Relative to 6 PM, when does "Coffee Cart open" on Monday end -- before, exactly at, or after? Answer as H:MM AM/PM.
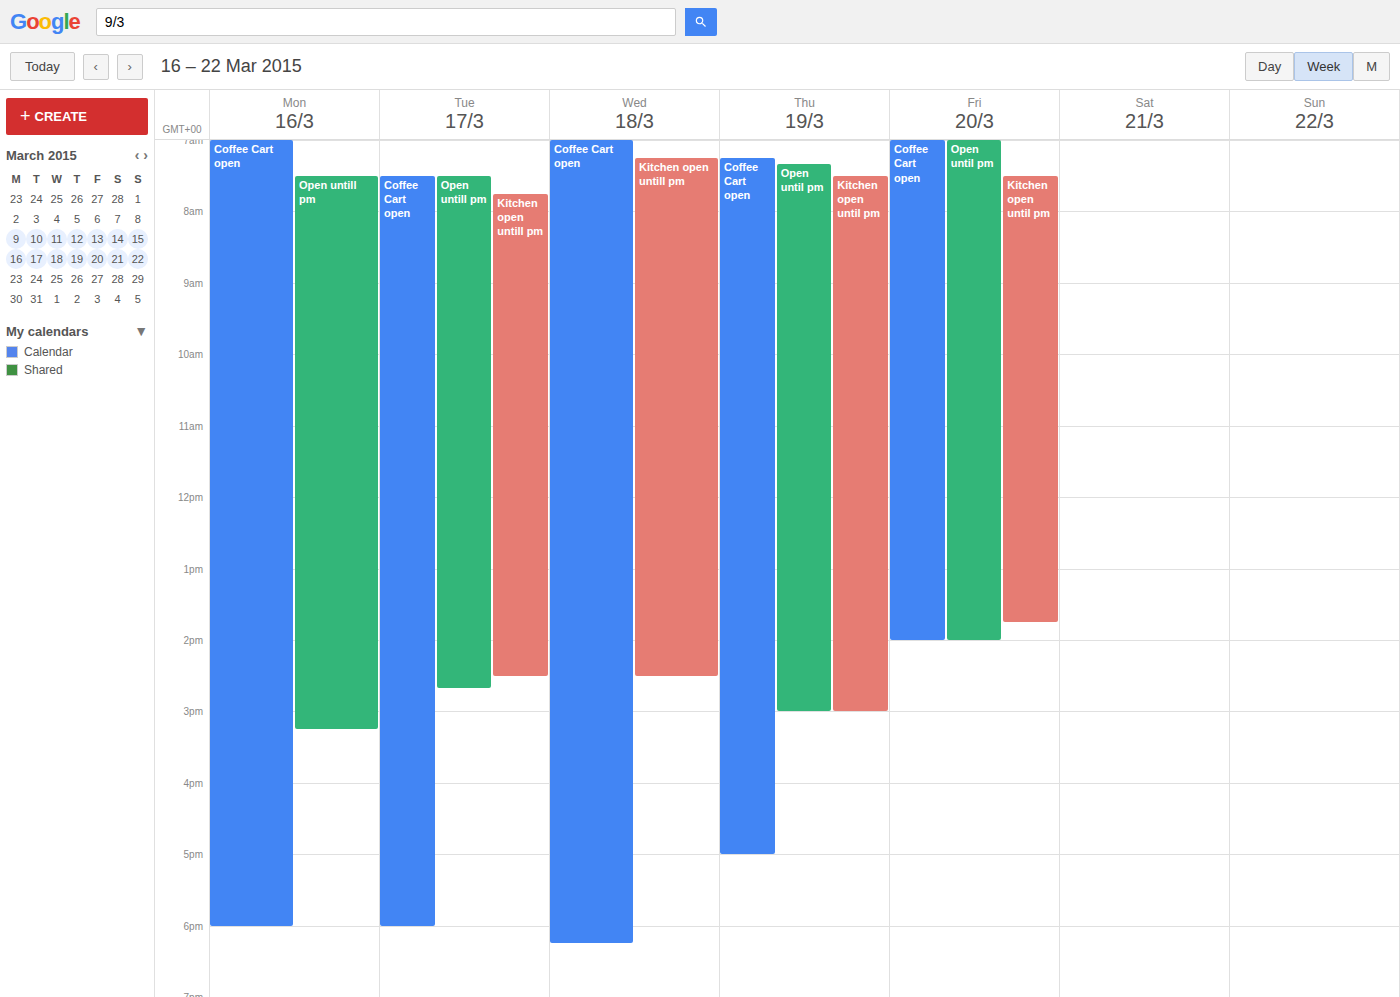
6:00 PM -- exactly at 6 PM, on the 6 PM line.